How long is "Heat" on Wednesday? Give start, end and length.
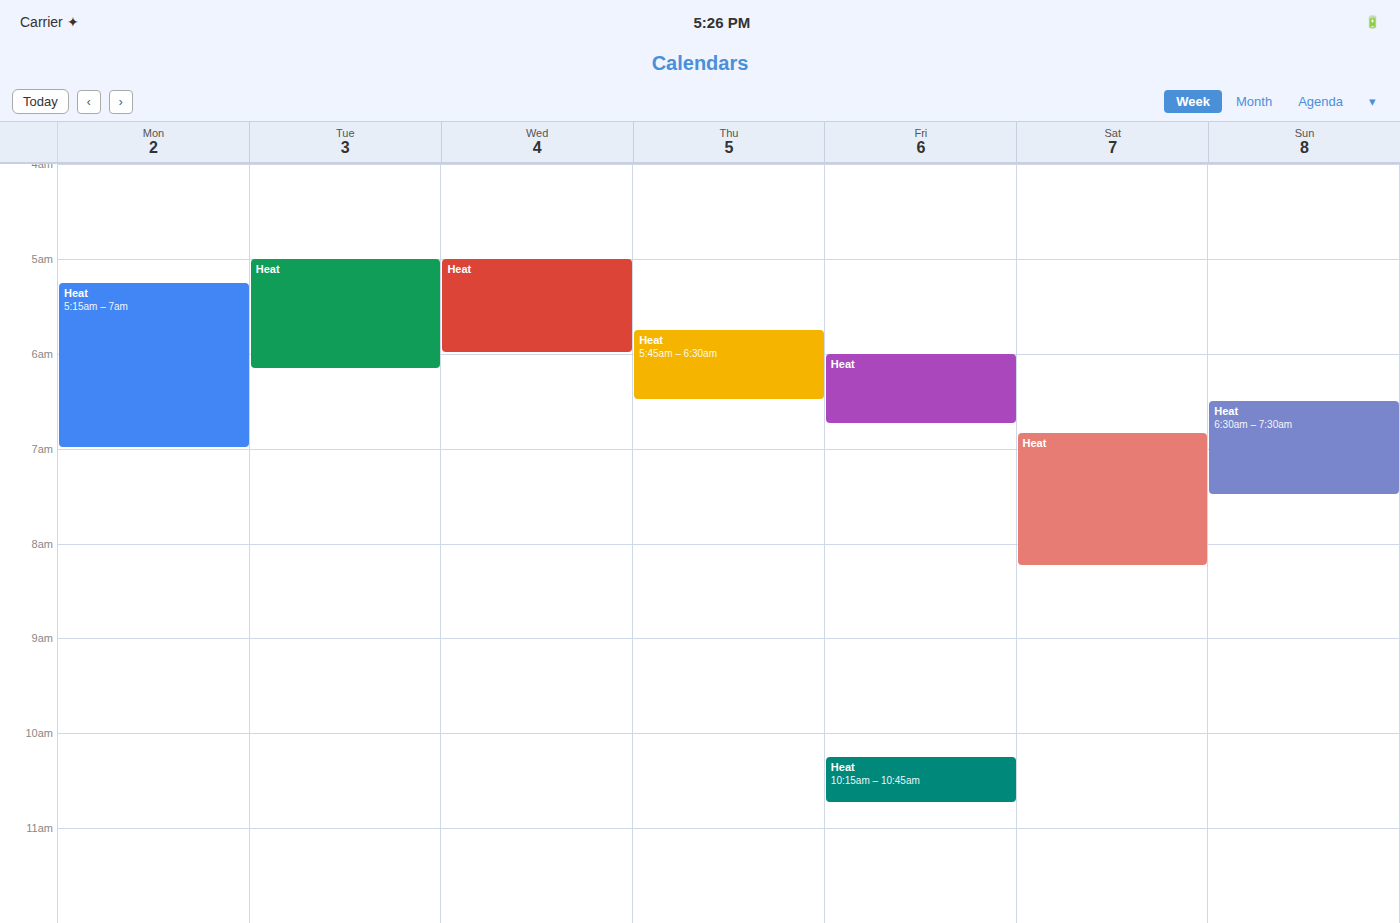
5:00 AM to 6:00 AM, 1 hour